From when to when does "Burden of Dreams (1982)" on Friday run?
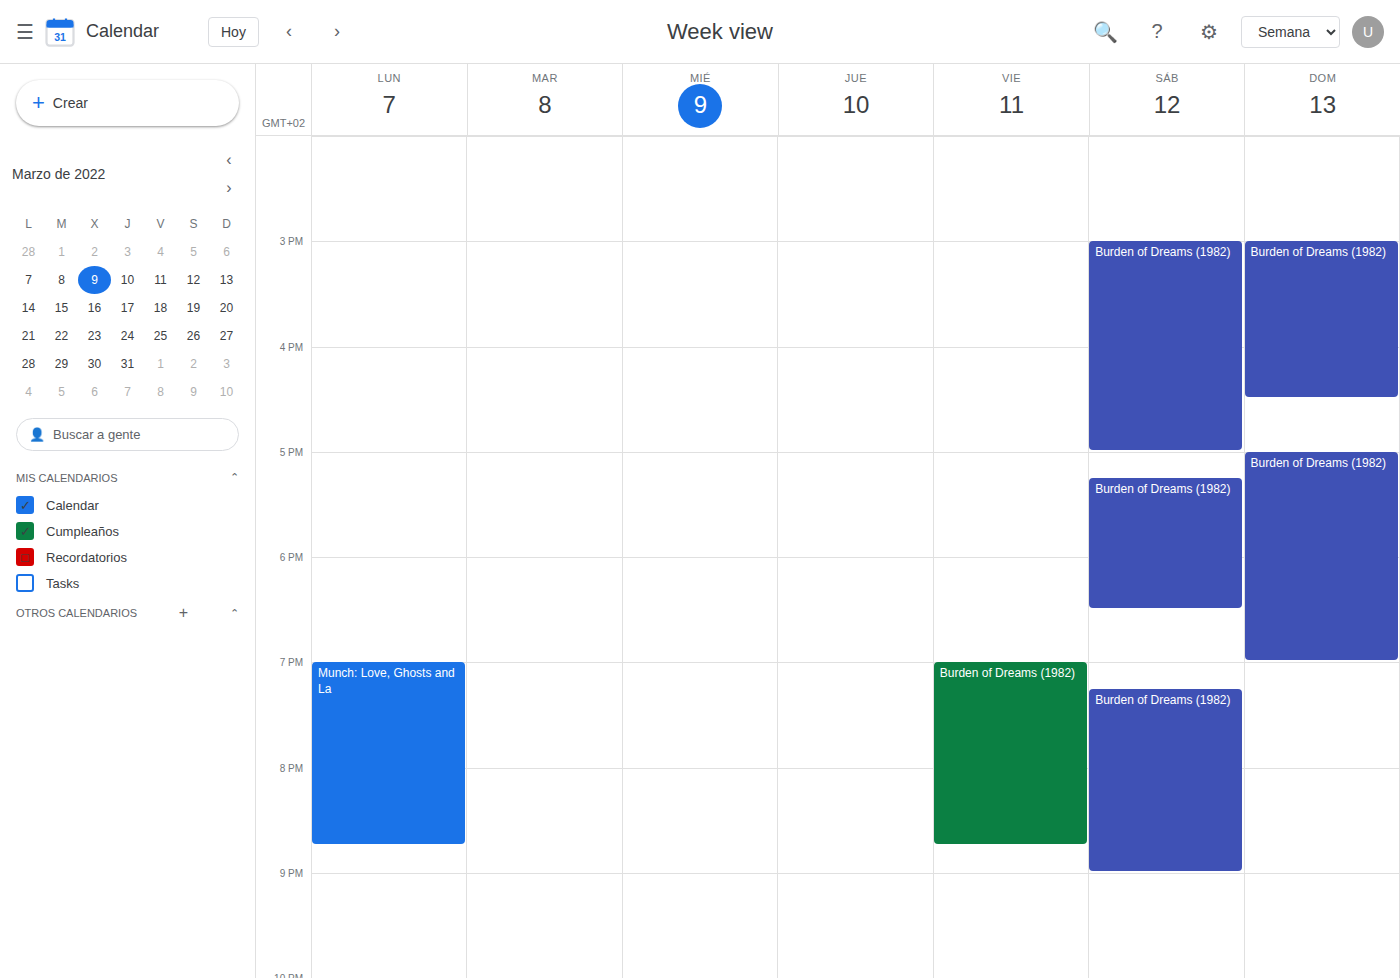
7:00 PM to 8:45 PM